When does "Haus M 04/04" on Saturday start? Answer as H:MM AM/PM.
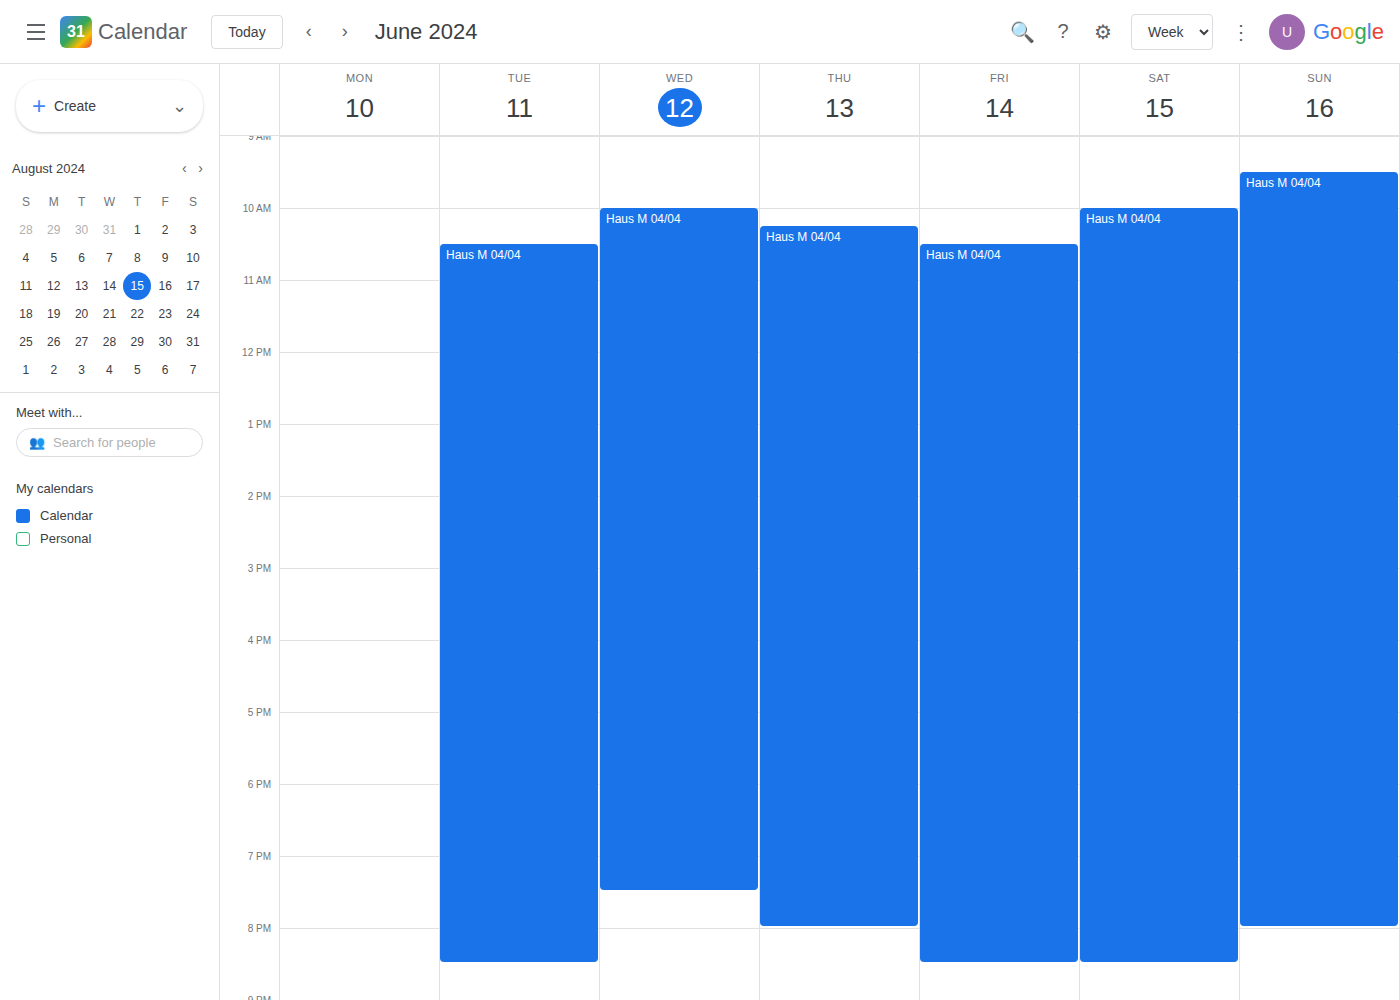
10:00 AM